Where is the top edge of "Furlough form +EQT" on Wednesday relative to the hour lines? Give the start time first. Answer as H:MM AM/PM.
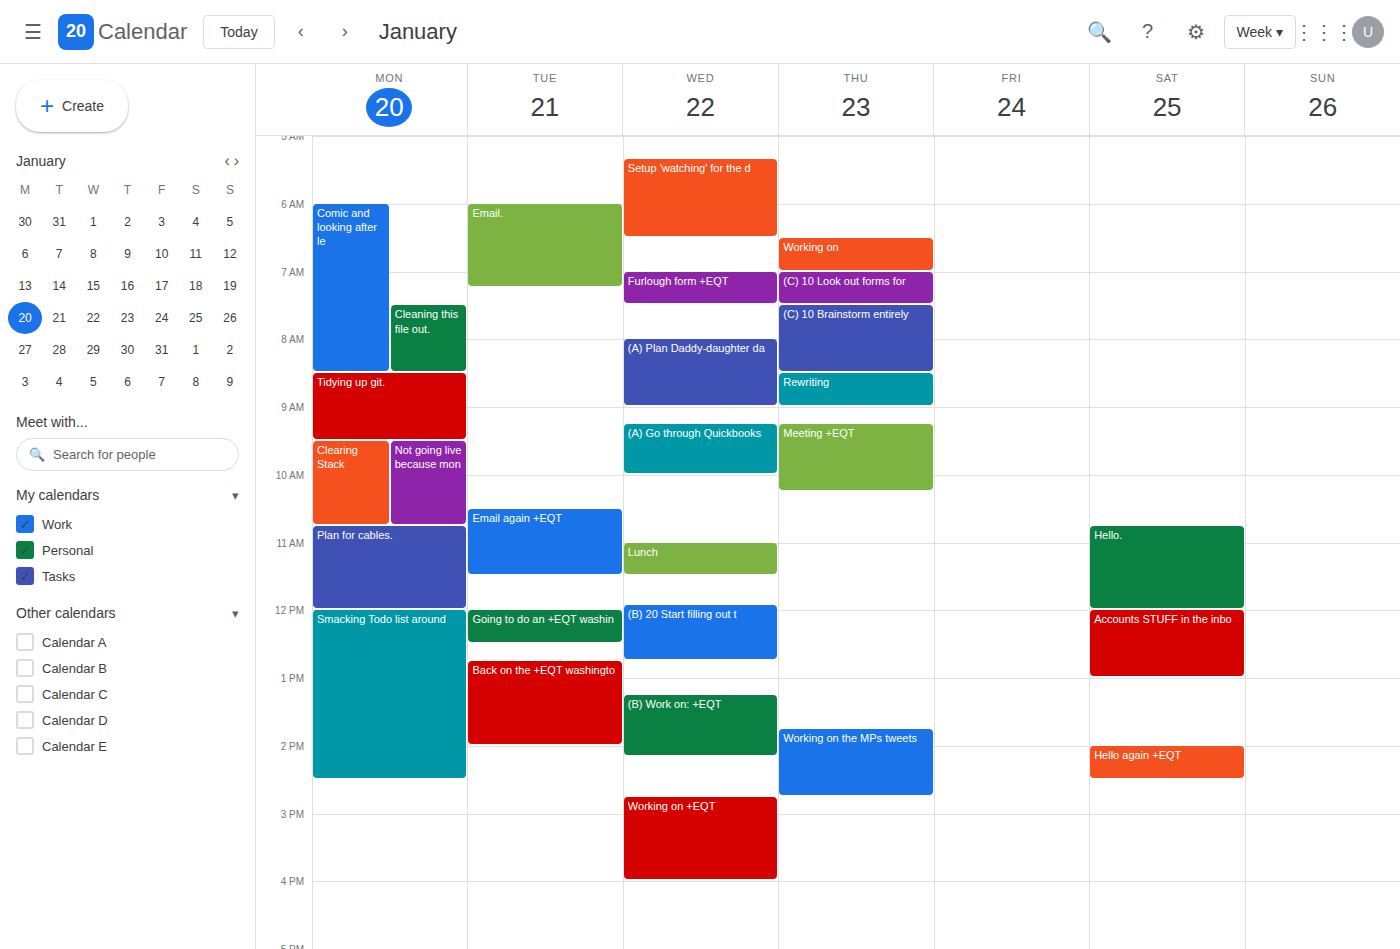
7:00 AM -- exactly on the 7 AM line.